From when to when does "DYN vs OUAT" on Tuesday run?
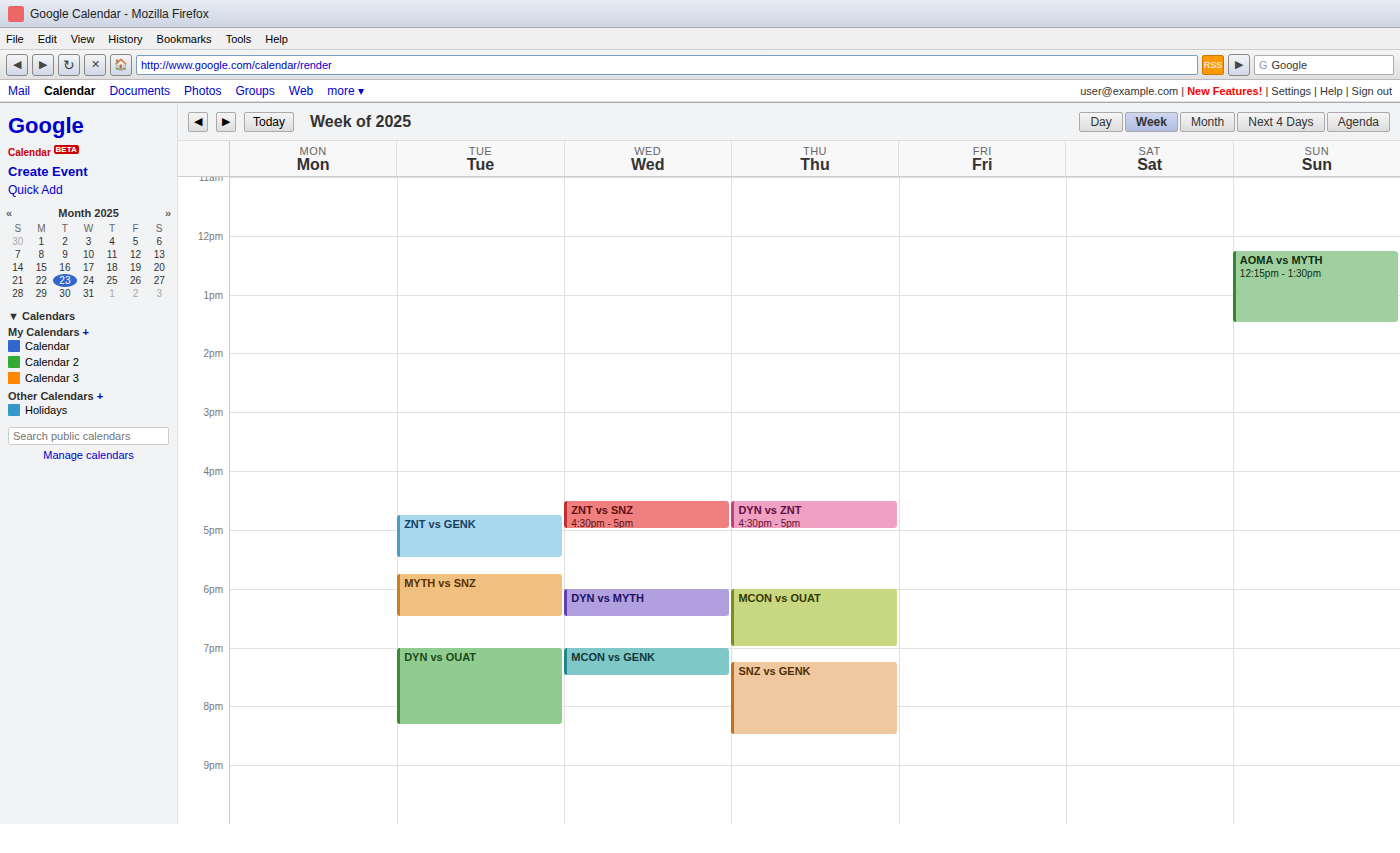
7:00 PM to 8:20 PM